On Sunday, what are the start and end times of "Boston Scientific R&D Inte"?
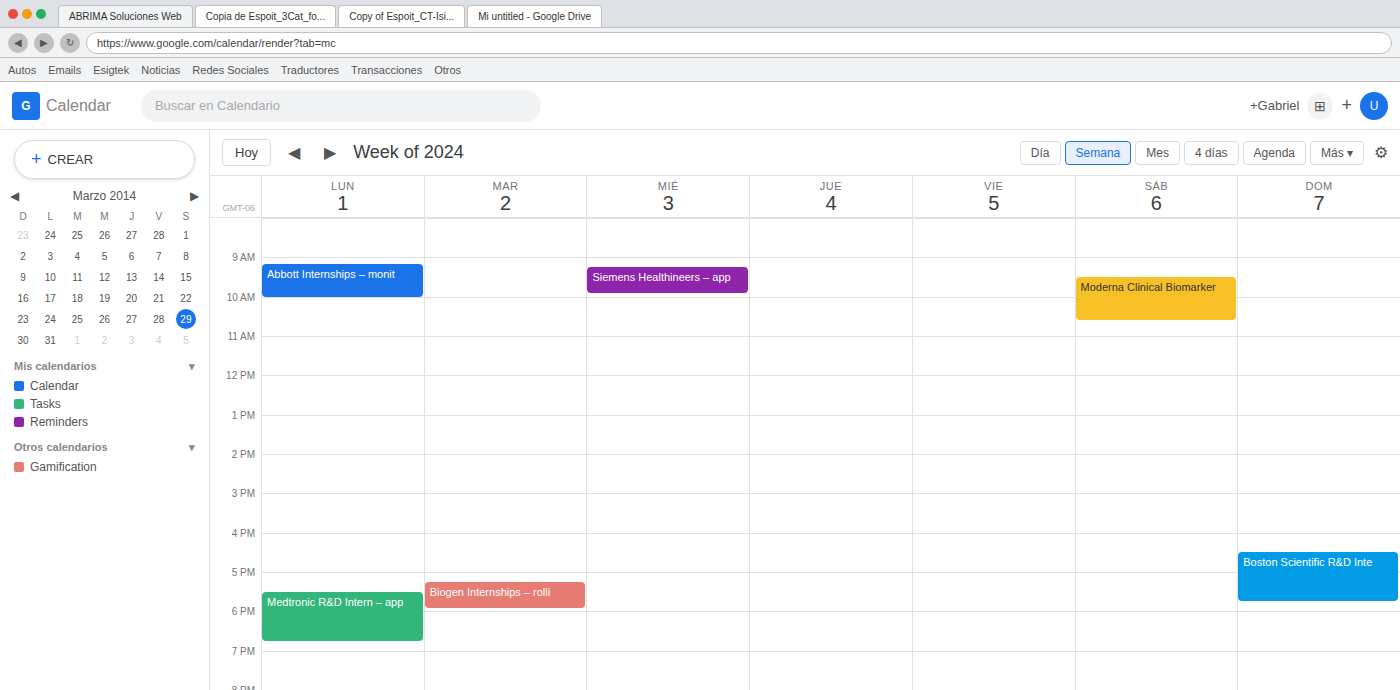
4:30 PM to 5:45 PM